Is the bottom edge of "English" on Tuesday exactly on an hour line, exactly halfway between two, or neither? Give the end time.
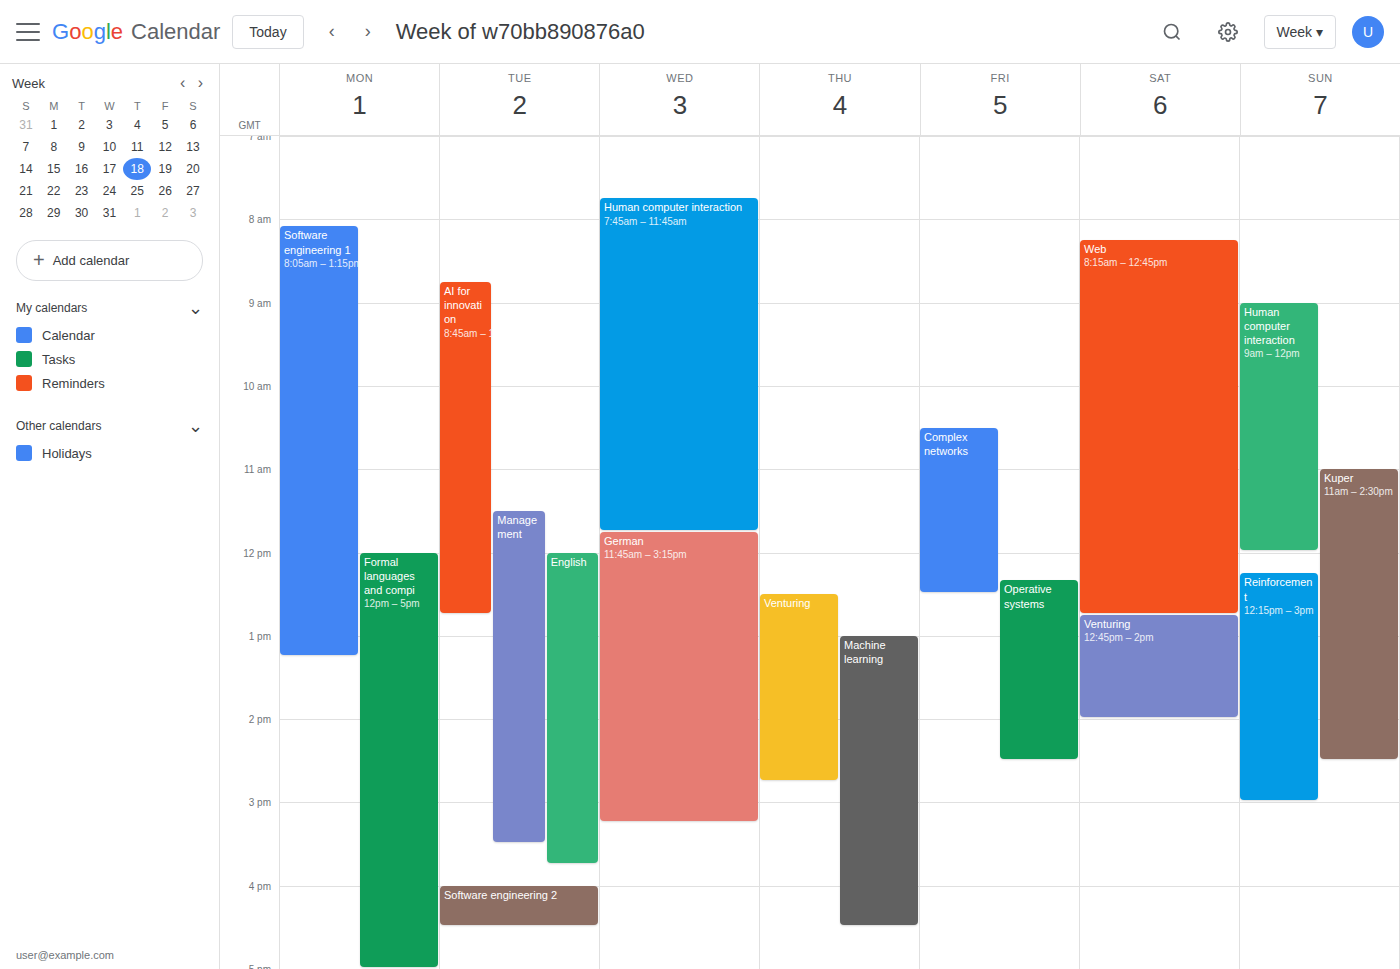
15:45 -- neither: three quarters of the way from the 15:00 line to the 16:00 line.